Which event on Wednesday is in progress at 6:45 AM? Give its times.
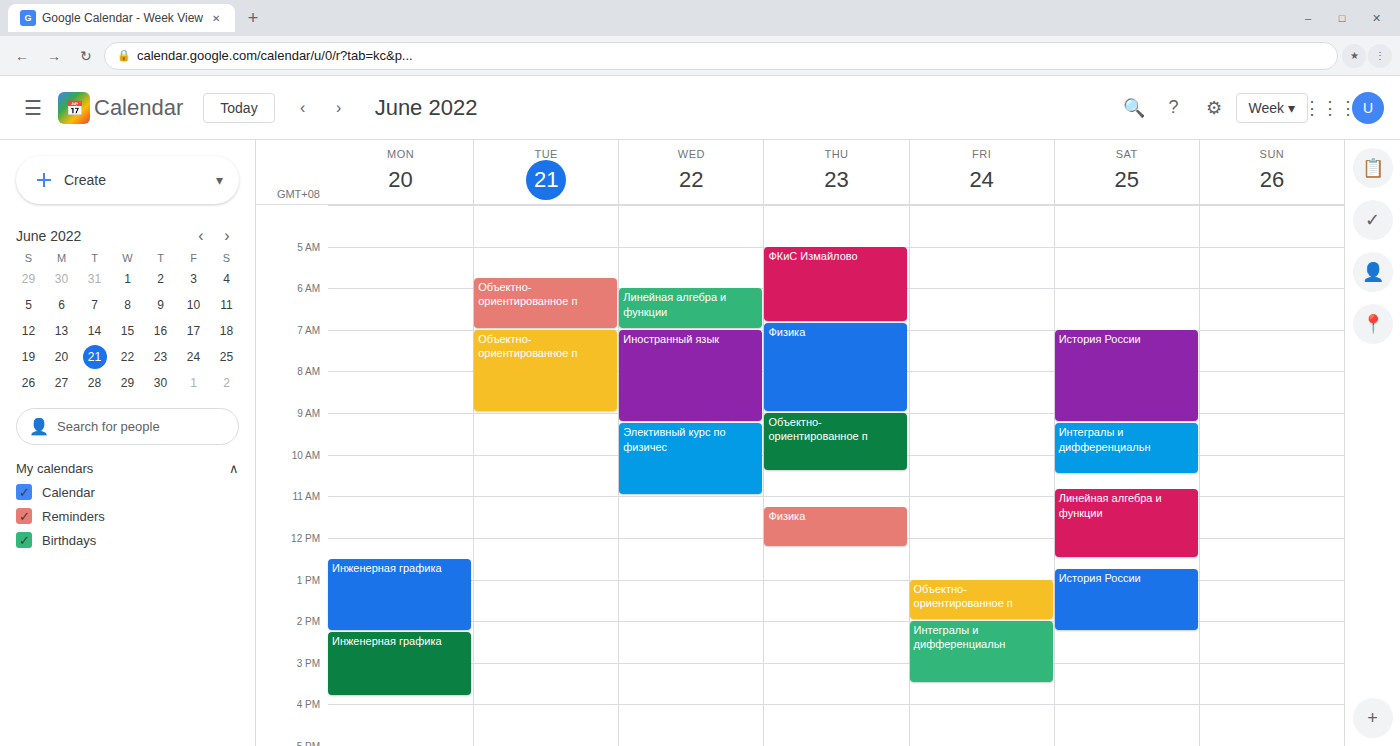
"Линейная алгебра и функции", 6:00 AM to 7:00 AM